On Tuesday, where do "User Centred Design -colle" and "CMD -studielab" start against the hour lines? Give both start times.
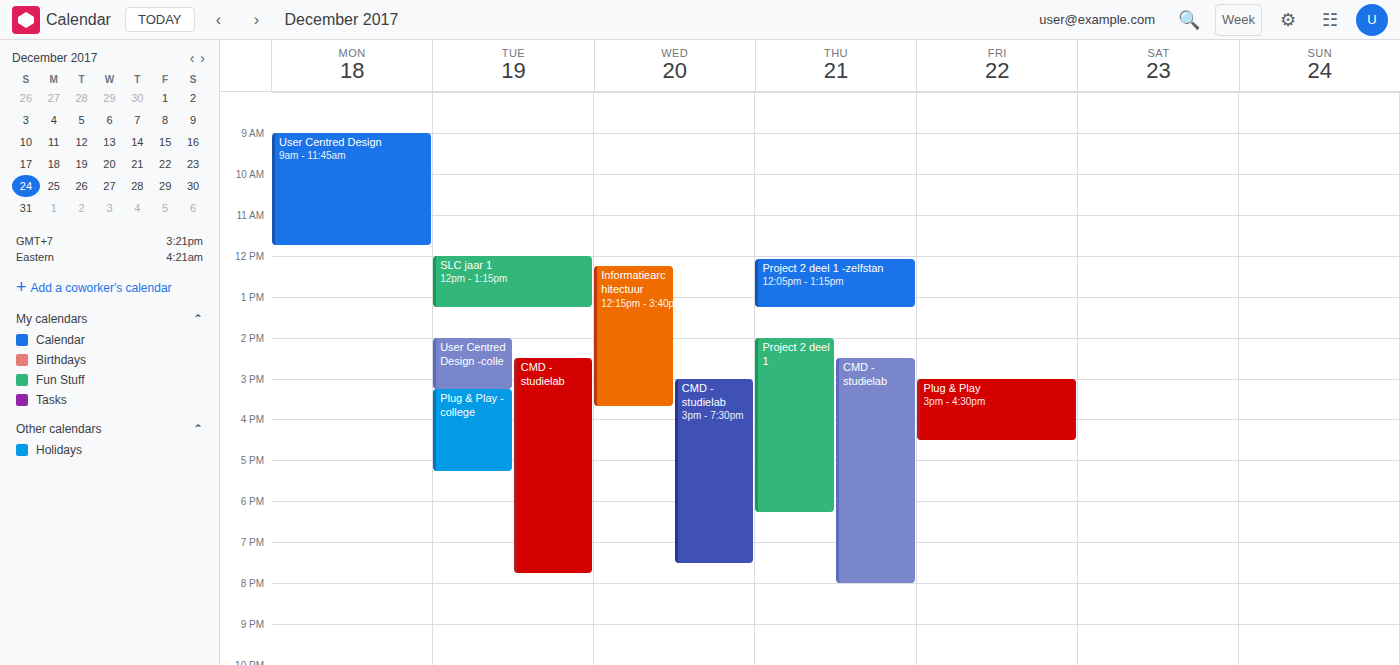
"User Centred Design -colle": 2:00 PM, exactly on the 2 PM line. "CMD -studielab": 2:30 PM, halfway between the 2 PM and 3 PM lines.